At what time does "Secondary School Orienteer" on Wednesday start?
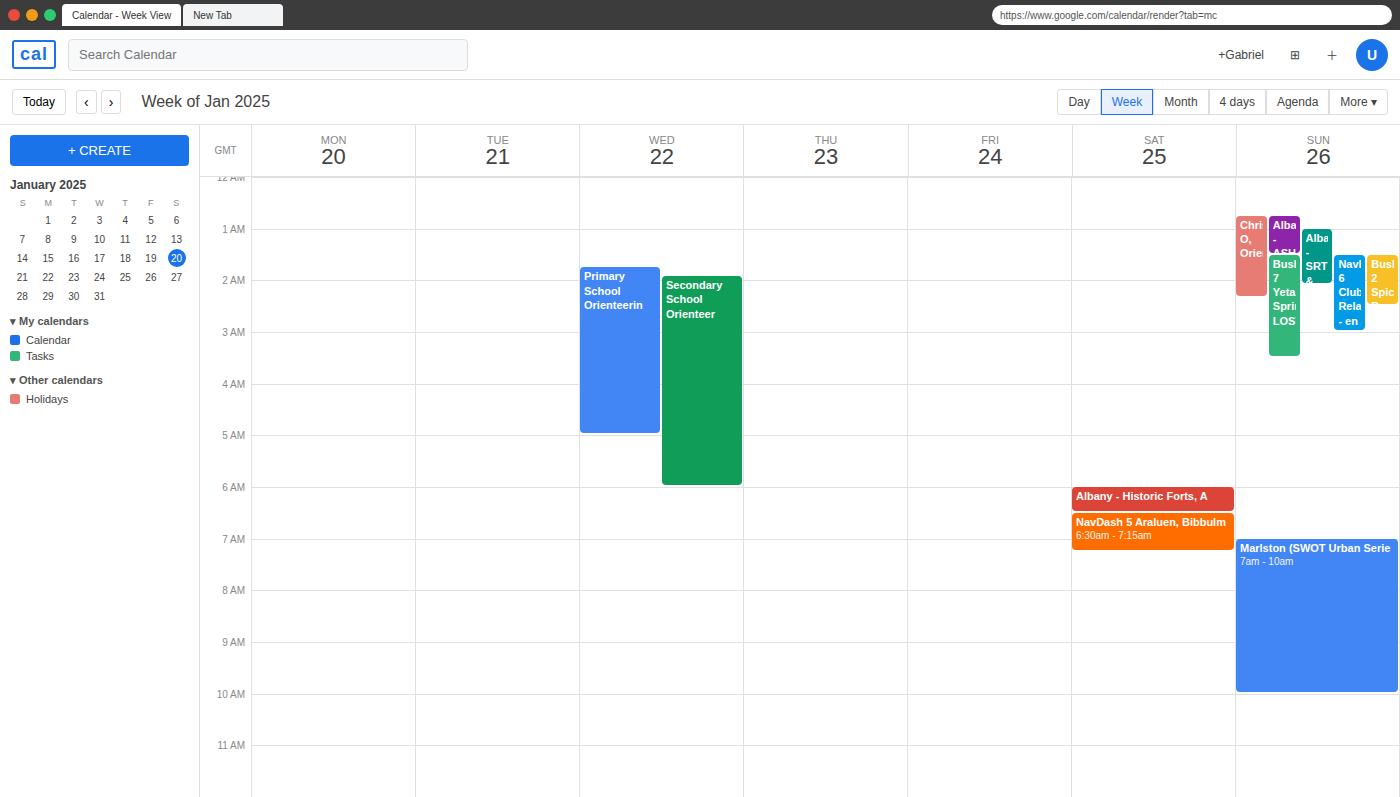
1:55 AM